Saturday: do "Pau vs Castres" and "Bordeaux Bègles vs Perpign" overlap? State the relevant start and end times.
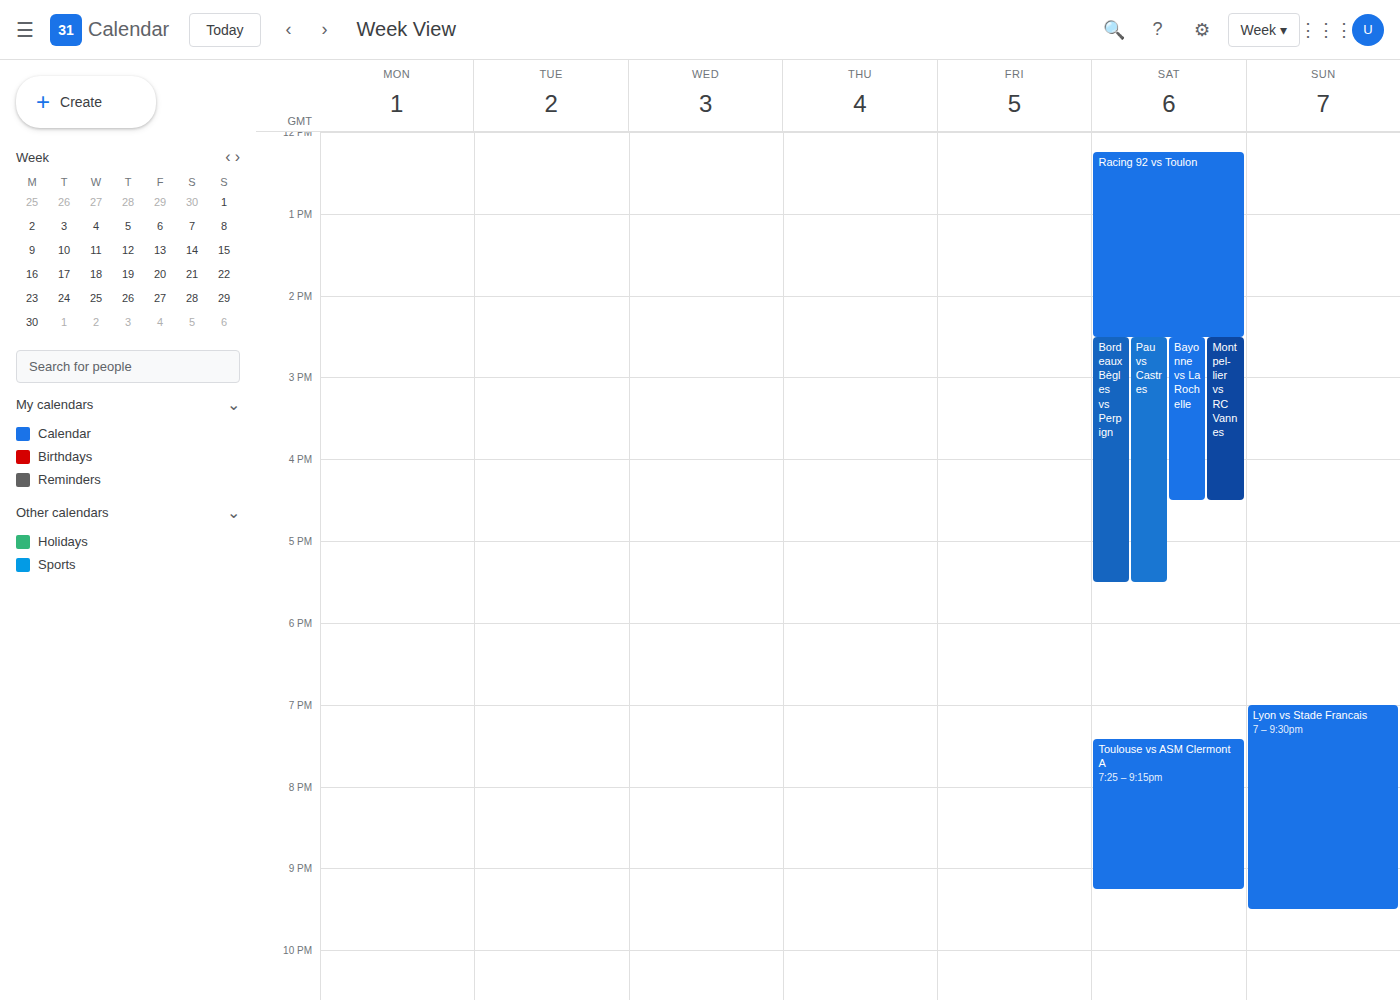
"Bordeaux Bègles vs Perpign" runs 14:30 to 17:30, inside "Pau vs Castres" -- they overlap.